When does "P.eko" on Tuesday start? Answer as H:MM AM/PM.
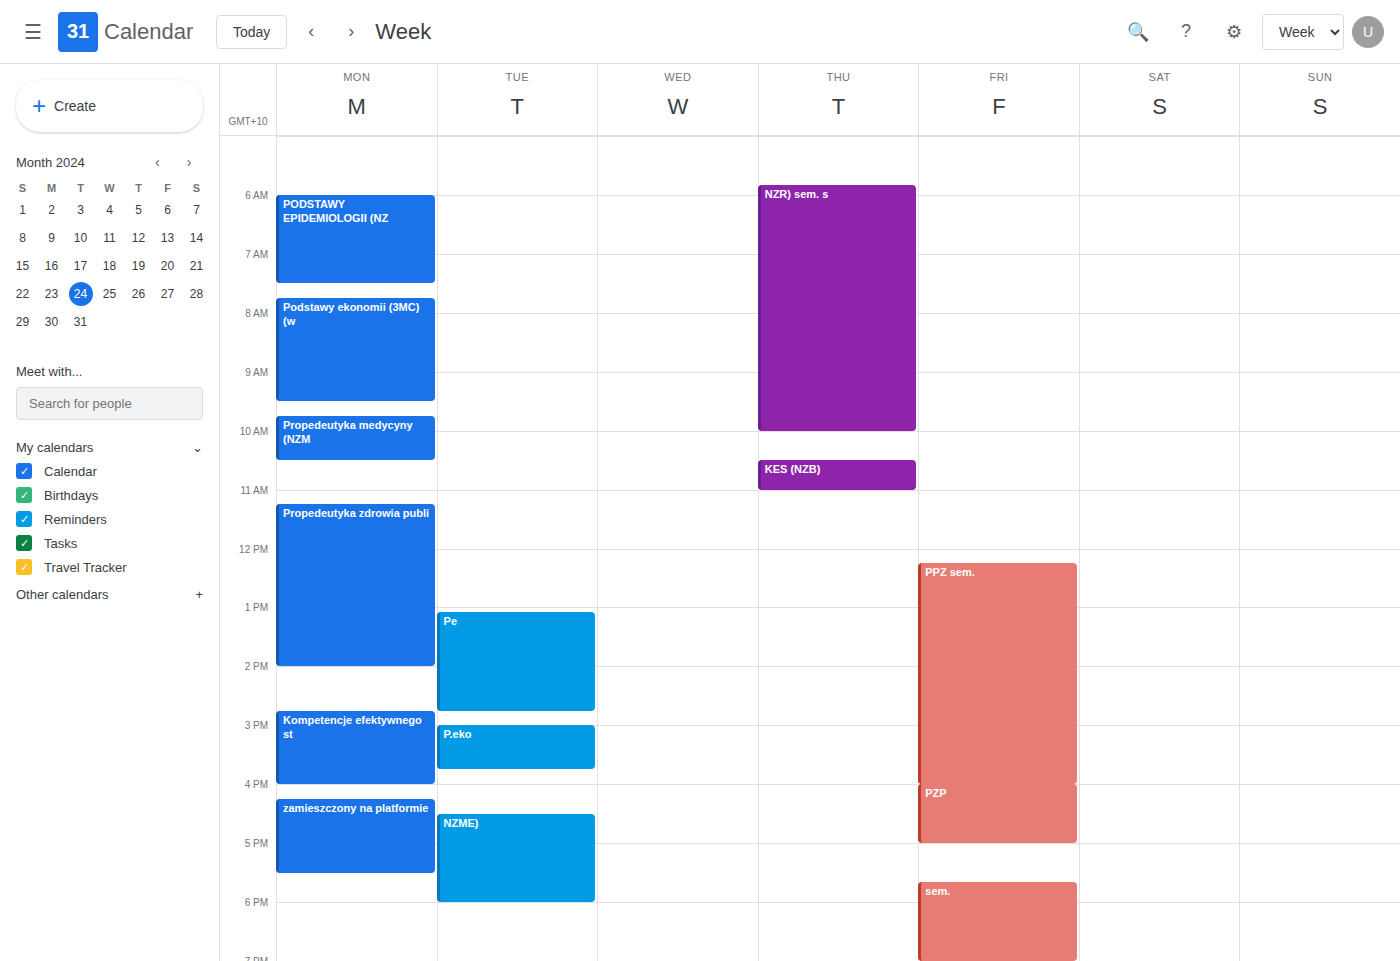
3:00 PM